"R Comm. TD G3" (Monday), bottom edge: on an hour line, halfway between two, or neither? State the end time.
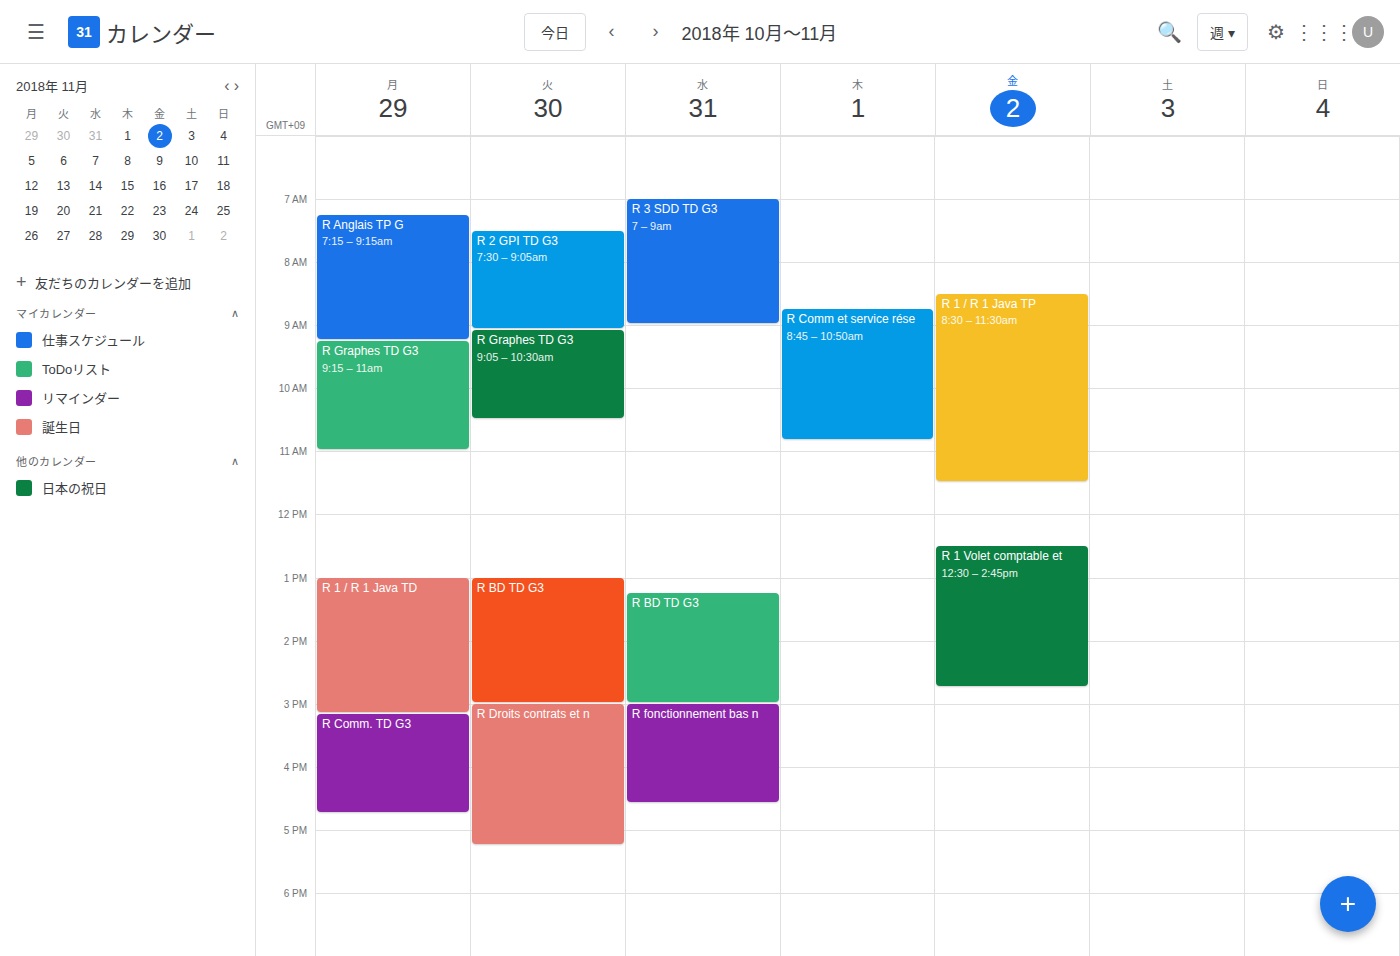
4:45 PM -- neither: three quarters of the way from the 4 PM line to the 5 PM line.